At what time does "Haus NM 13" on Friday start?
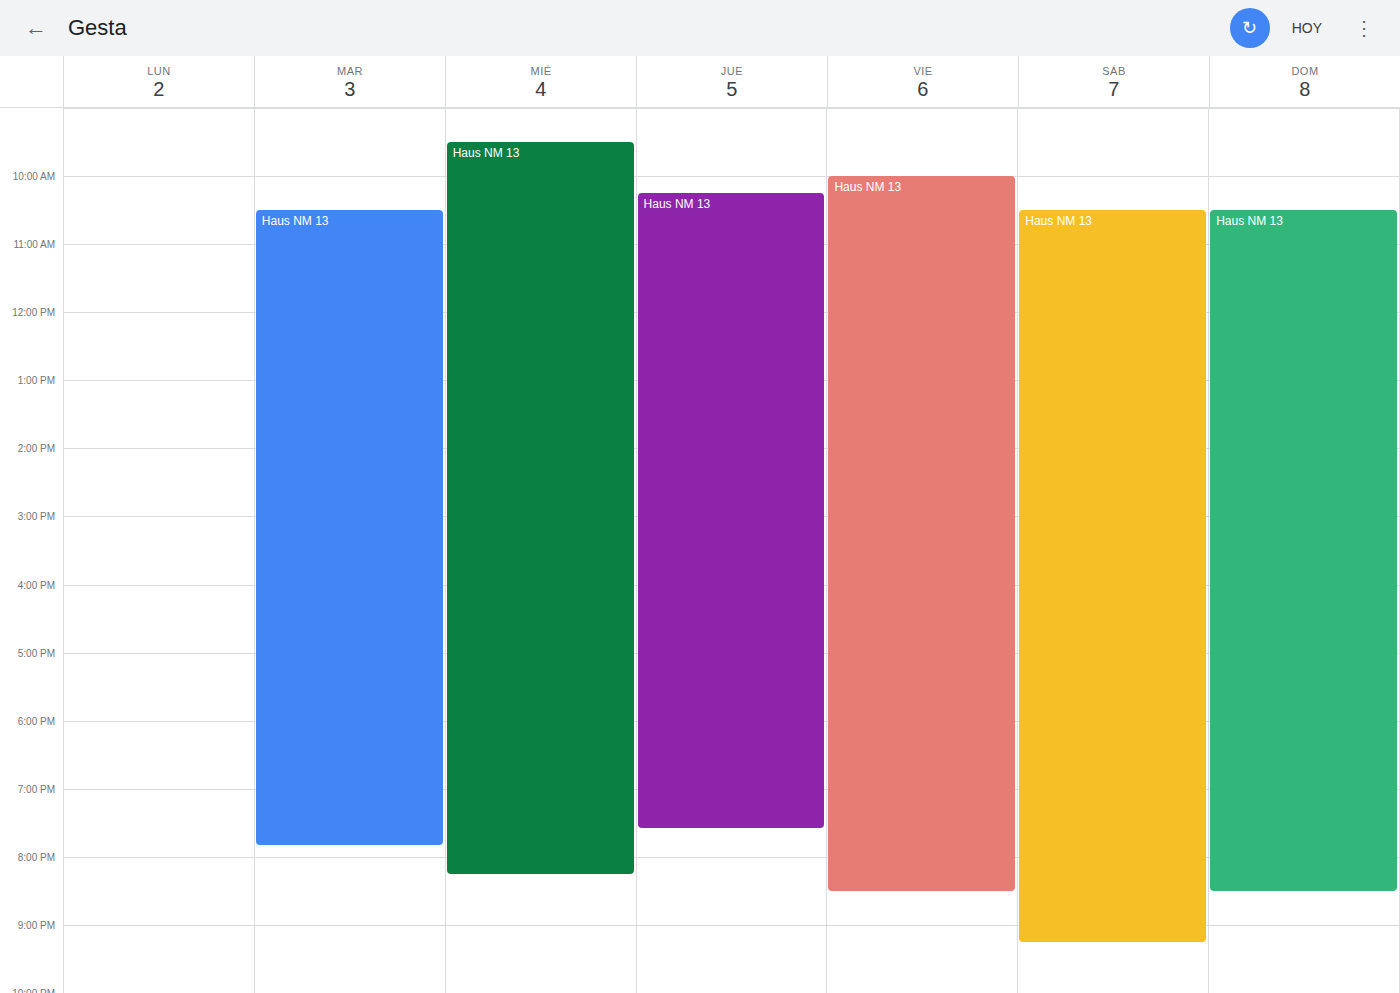
10:00 AM